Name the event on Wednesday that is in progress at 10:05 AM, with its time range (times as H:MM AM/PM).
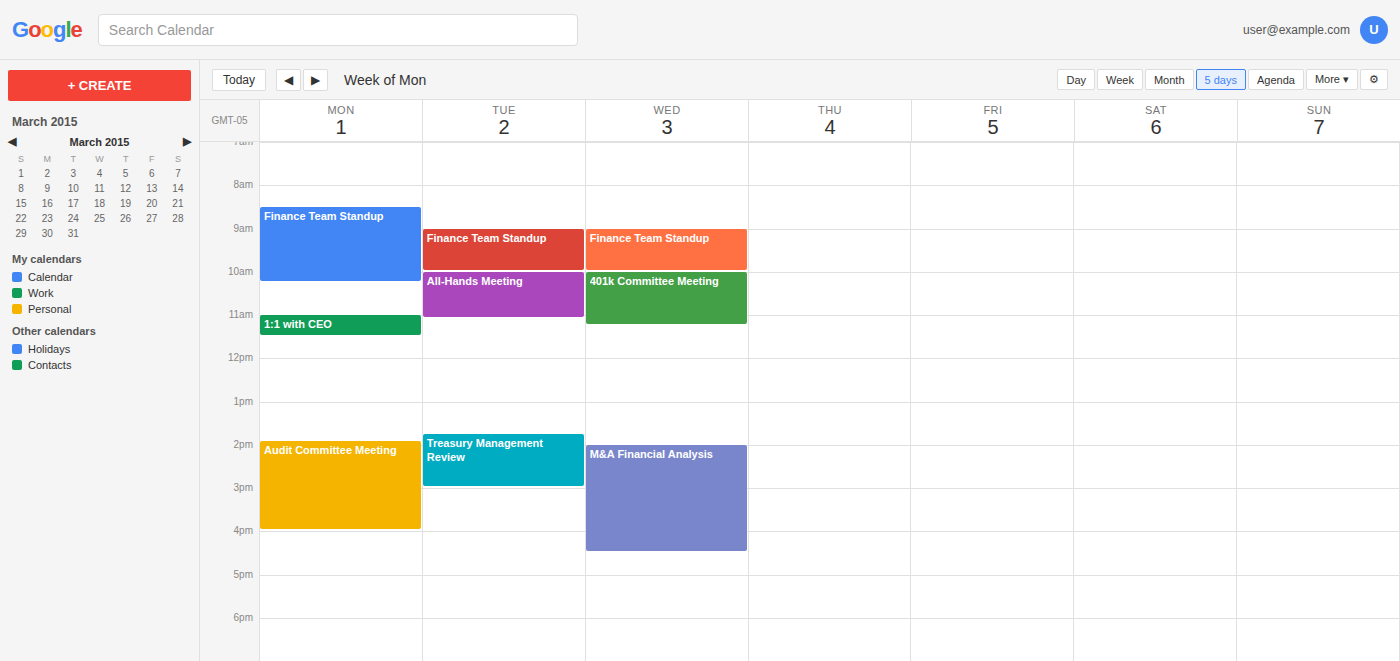
"401k Committee Meeting", 10:00 AM to 11:15 AM